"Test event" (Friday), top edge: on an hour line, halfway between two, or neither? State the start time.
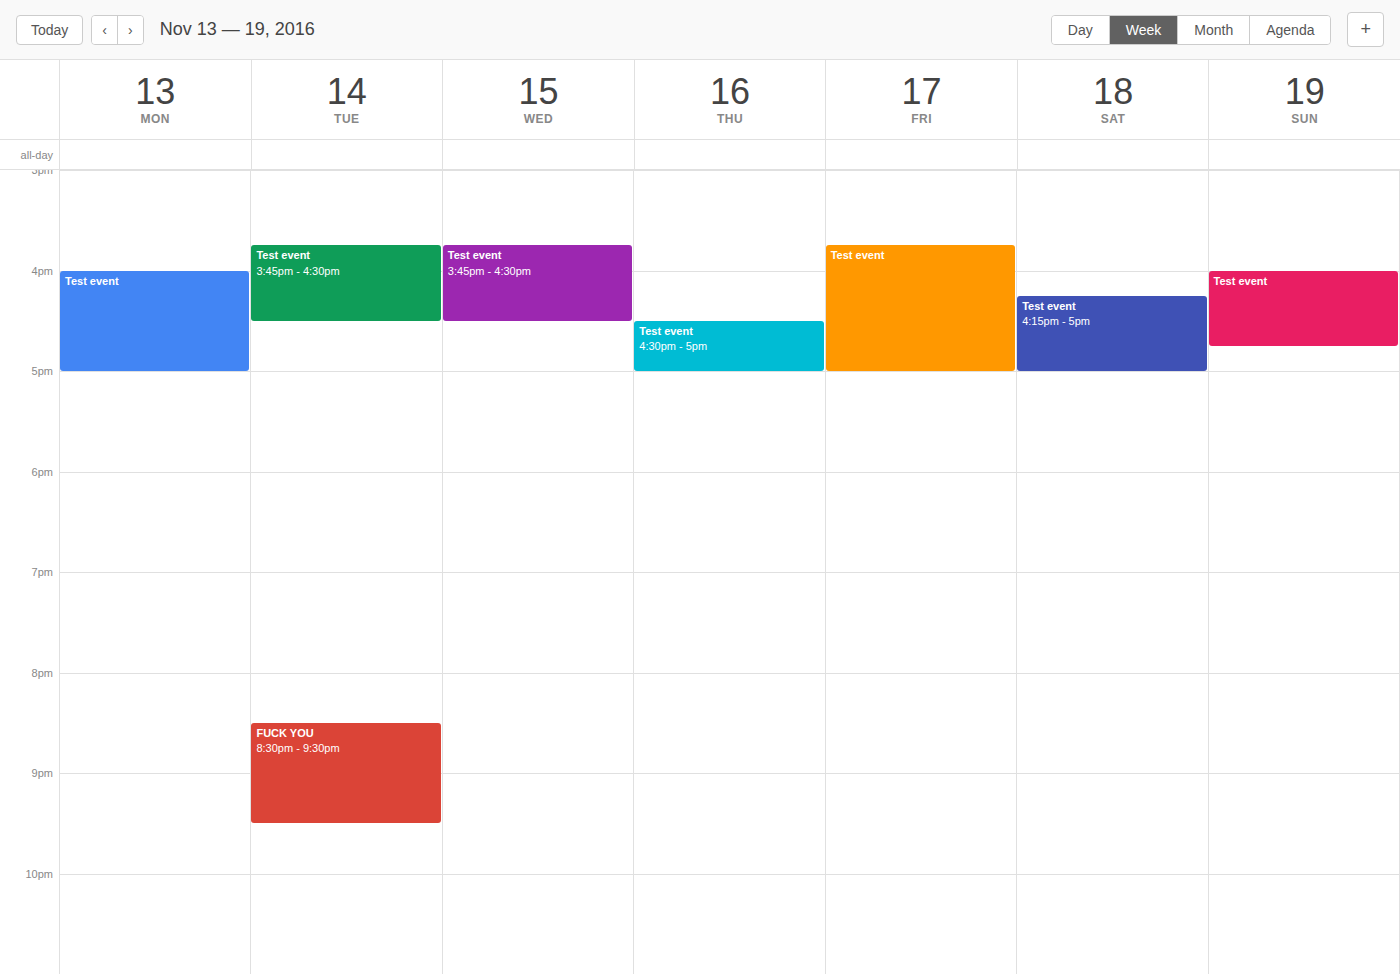
3:45 PM -- neither: three quarters of the way from the 3 PM line to the 4 PM line.